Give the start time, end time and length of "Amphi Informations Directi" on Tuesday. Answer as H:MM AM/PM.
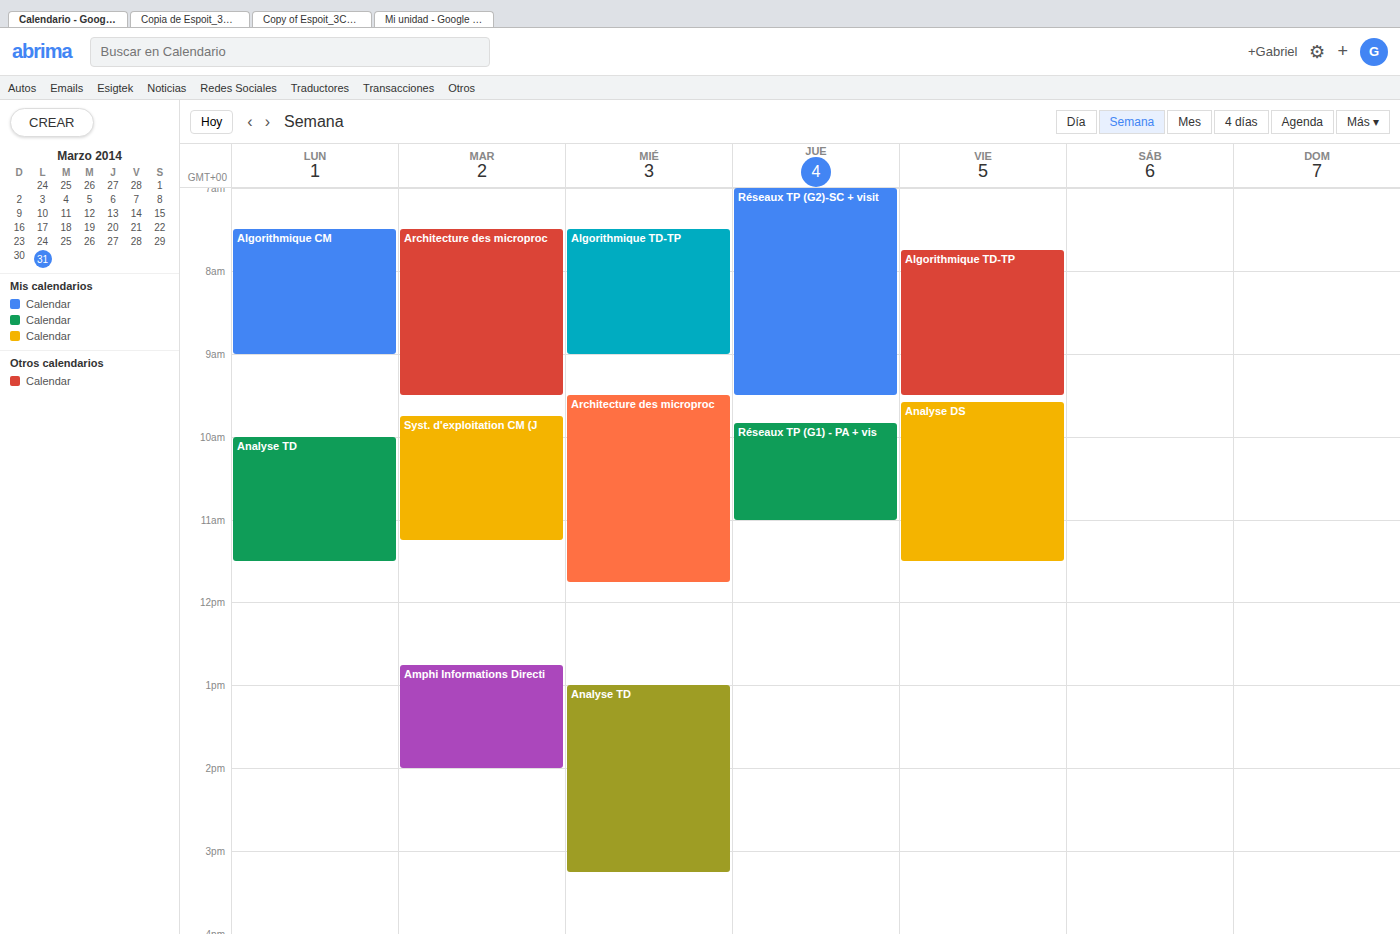
12:45 PM to 2:00 PM, 1 hour 15 minutes